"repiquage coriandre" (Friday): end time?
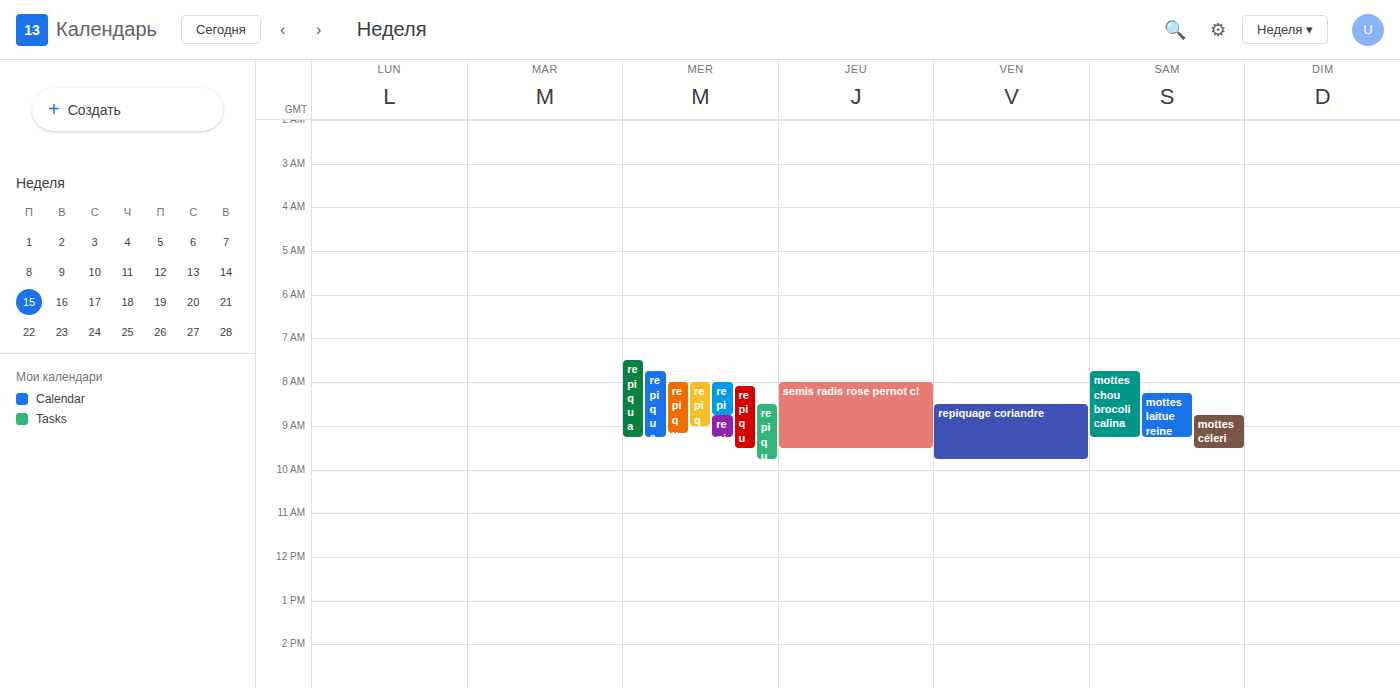
9:45 AM